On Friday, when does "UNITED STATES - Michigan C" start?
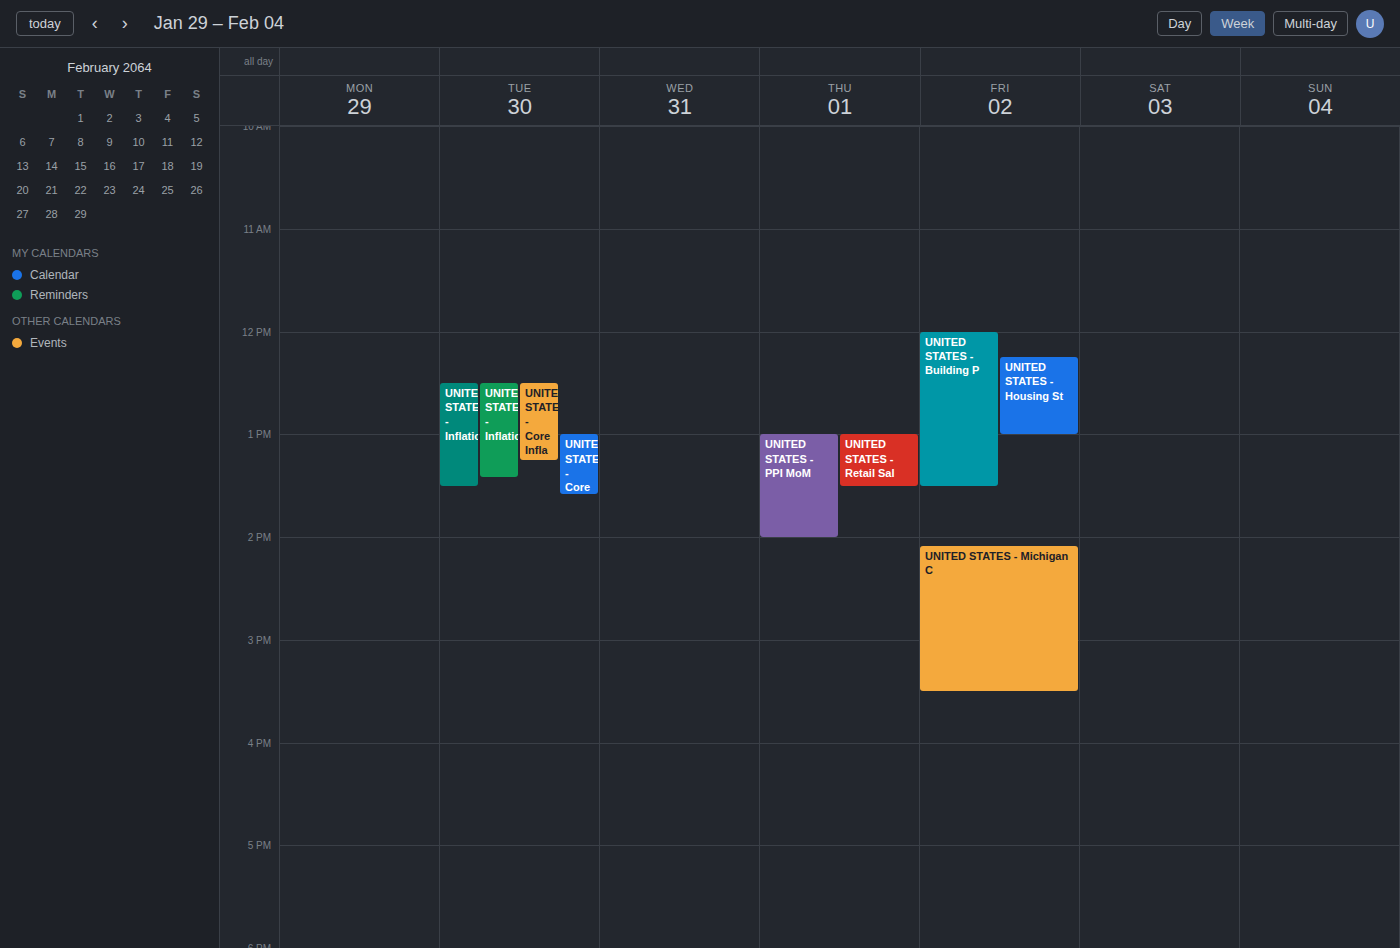
2:05 PM